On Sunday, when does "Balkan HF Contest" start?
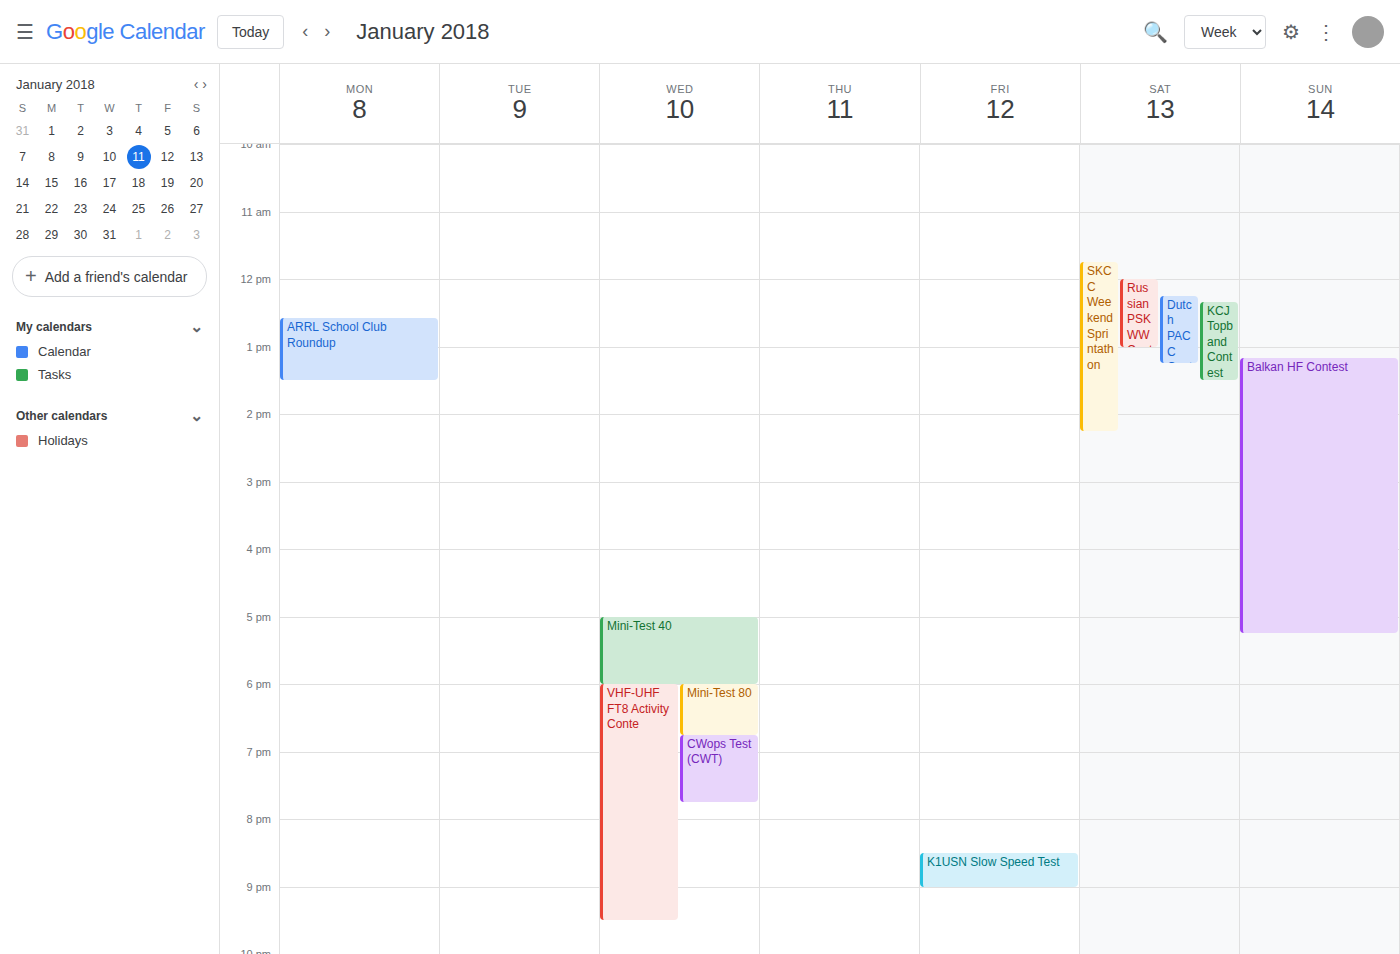
1:10 PM